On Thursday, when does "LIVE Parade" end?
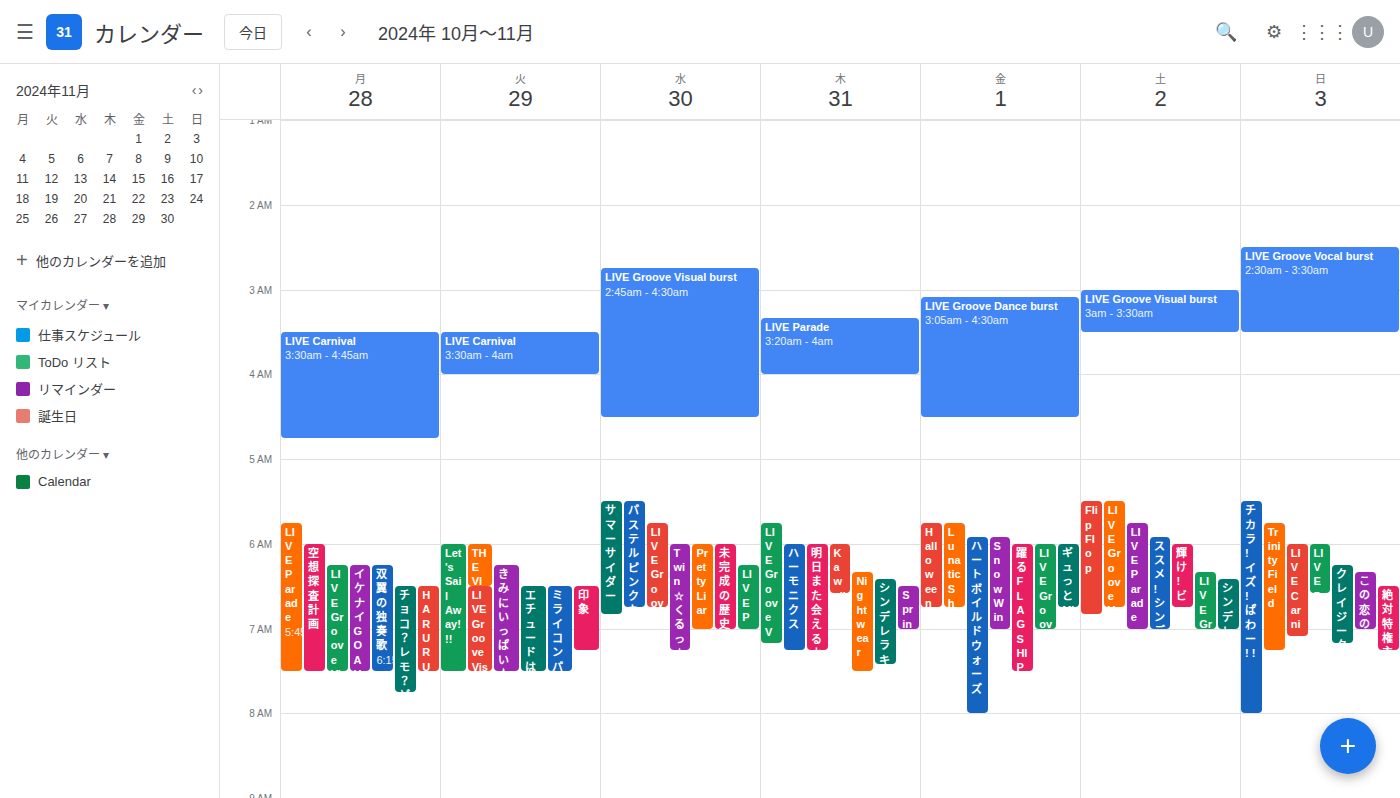
4:00 AM